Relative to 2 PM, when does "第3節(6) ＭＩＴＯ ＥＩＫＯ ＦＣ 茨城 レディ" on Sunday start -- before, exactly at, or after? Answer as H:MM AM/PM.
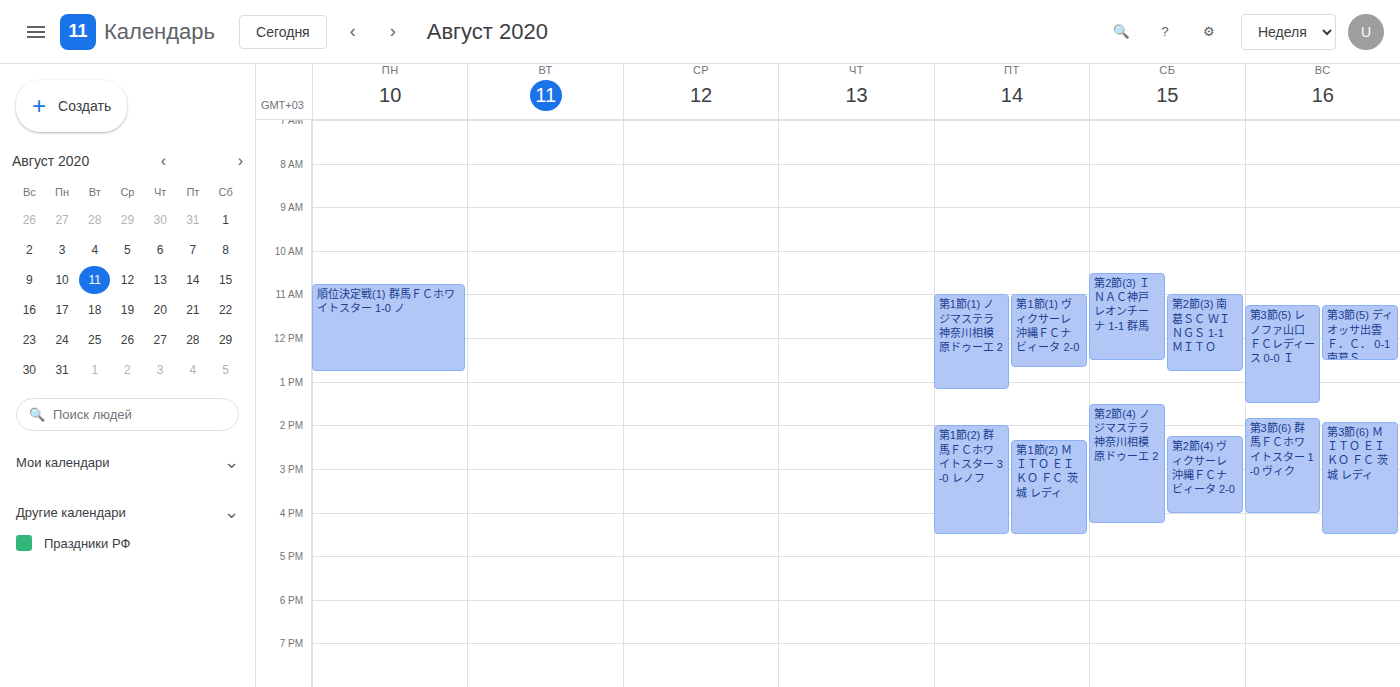
1:55 PM -- before 2 PM, 5 minutes above the 2 PM line.